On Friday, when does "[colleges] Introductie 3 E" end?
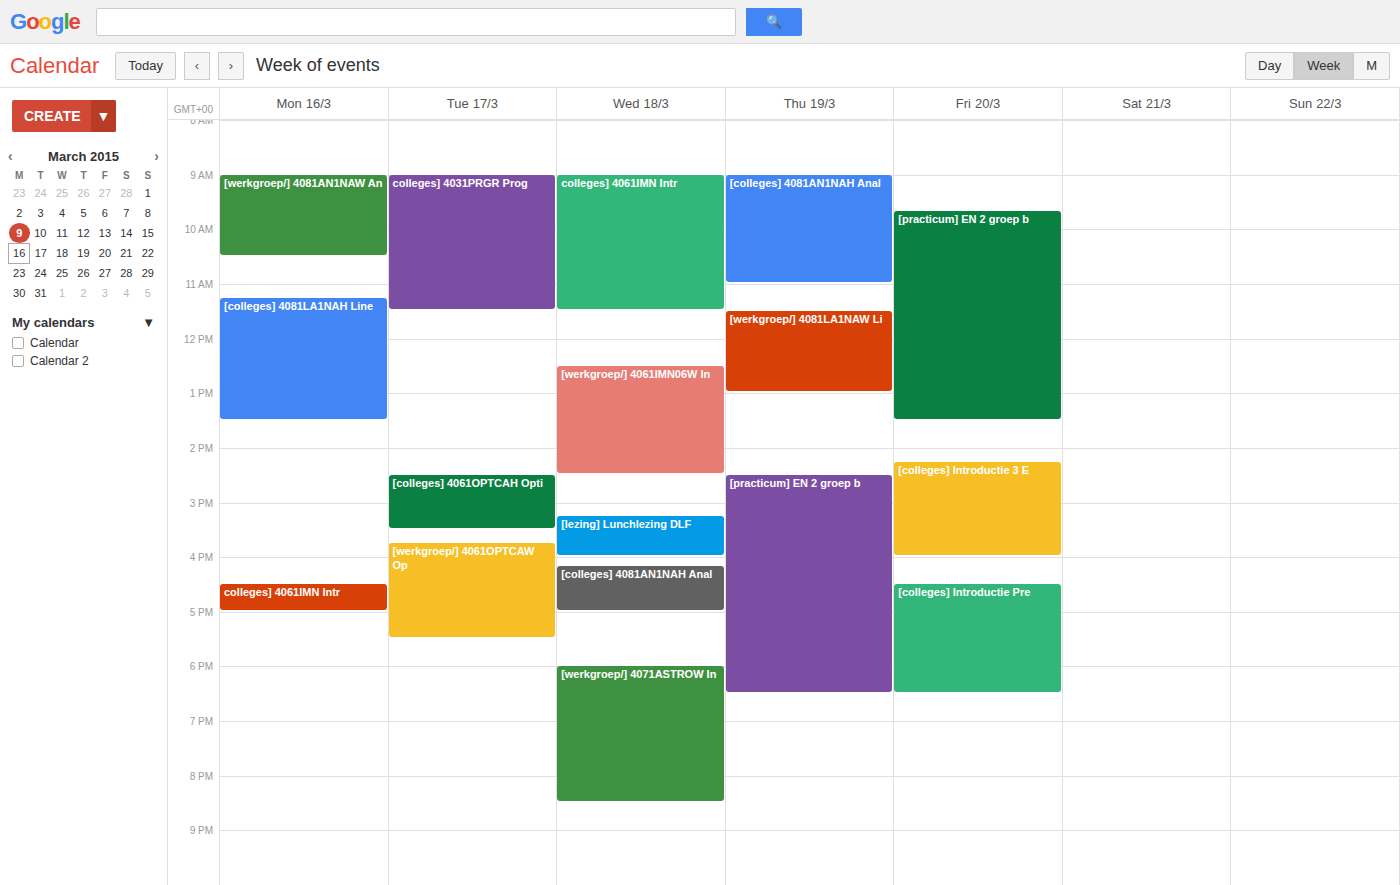
4:00 PM